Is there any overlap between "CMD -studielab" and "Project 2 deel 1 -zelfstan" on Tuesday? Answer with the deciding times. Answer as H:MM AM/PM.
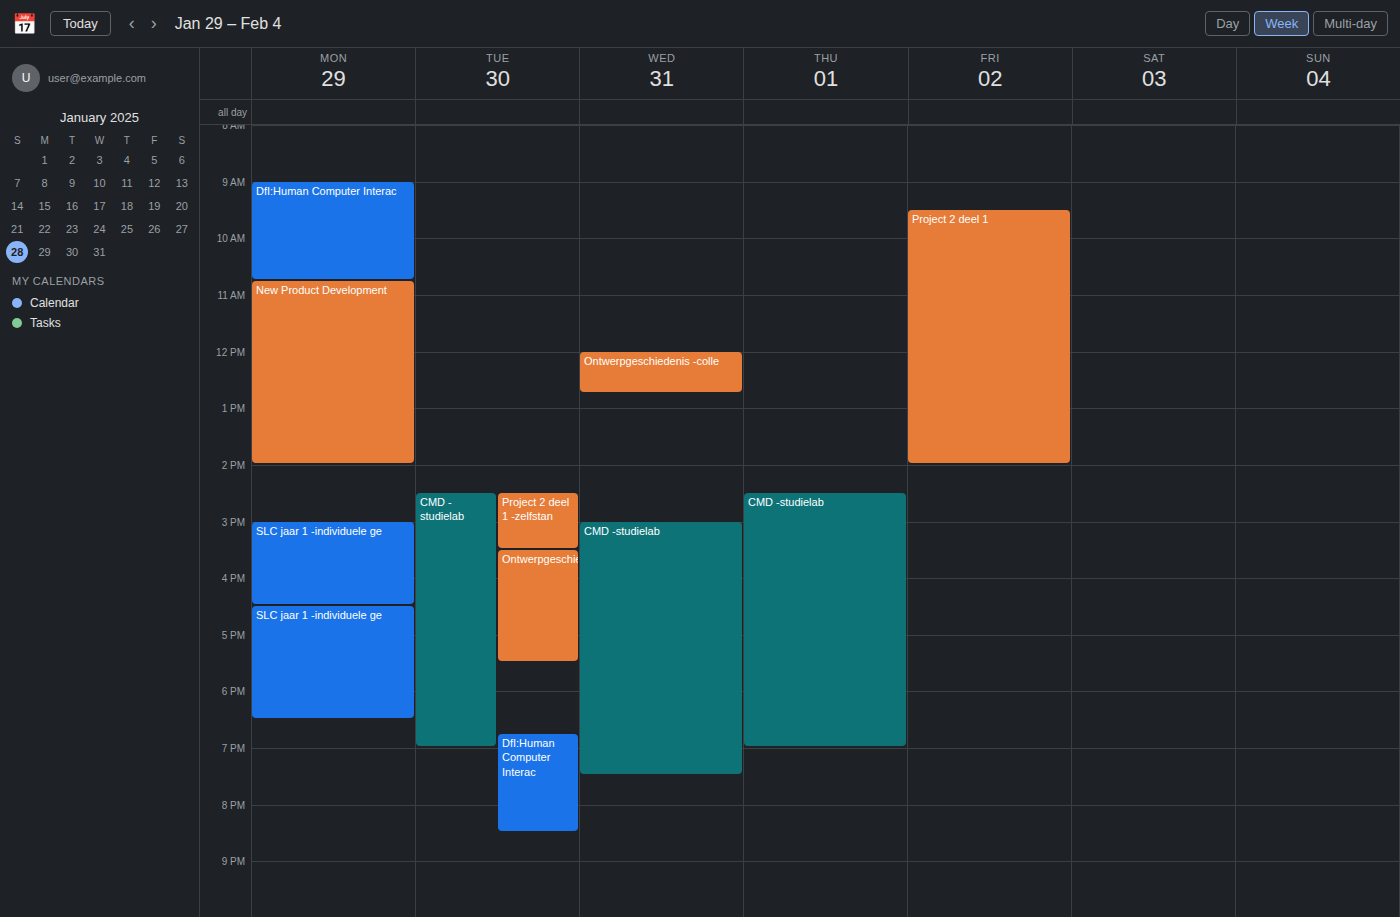
"Project 2 deel 1 -zelfstan" runs 2:30 PM to 3:30 PM, inside "CMD -studielab" -- they overlap.